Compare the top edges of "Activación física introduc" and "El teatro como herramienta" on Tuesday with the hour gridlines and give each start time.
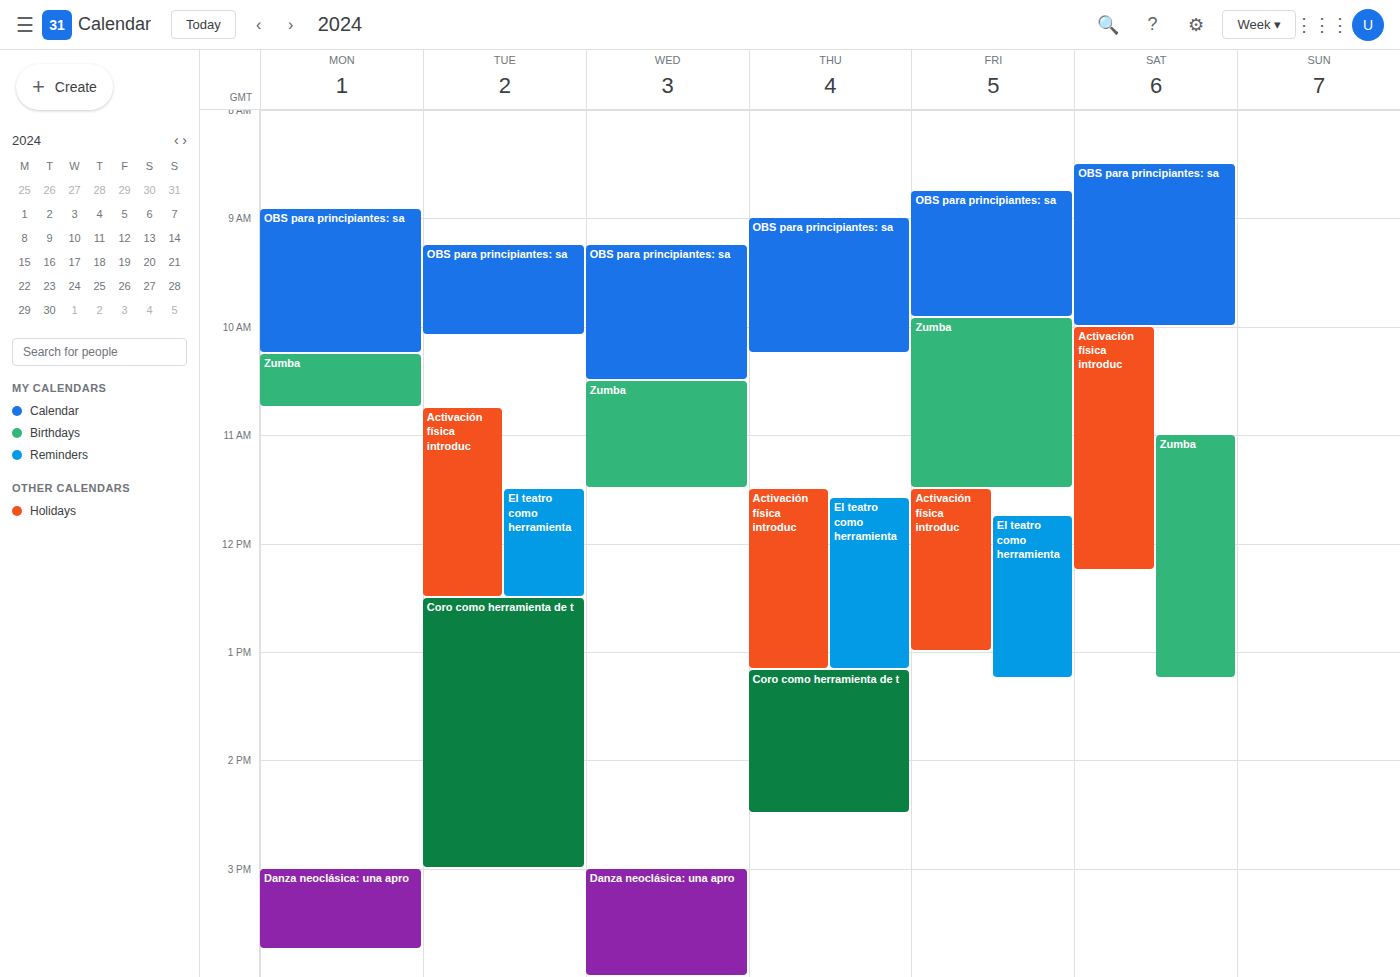
"Activación física introduc": 10:45 AM, neither: three quarters of the way from the 10 AM line to the 11 AM line. "El teatro como herramienta": 11:30 AM, halfway between the 11 AM and 12 PM lines.